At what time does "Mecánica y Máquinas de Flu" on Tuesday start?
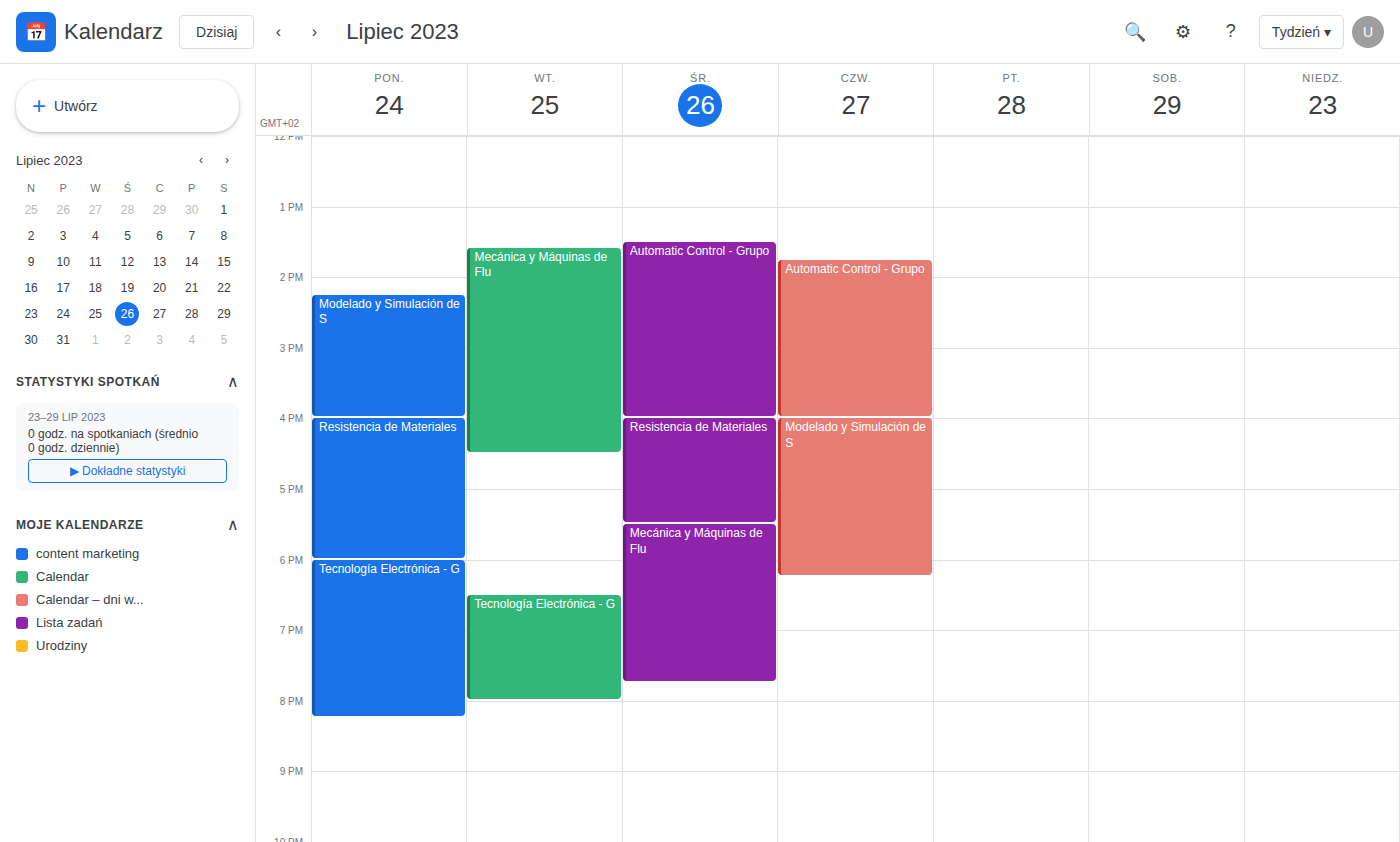
1:35 PM